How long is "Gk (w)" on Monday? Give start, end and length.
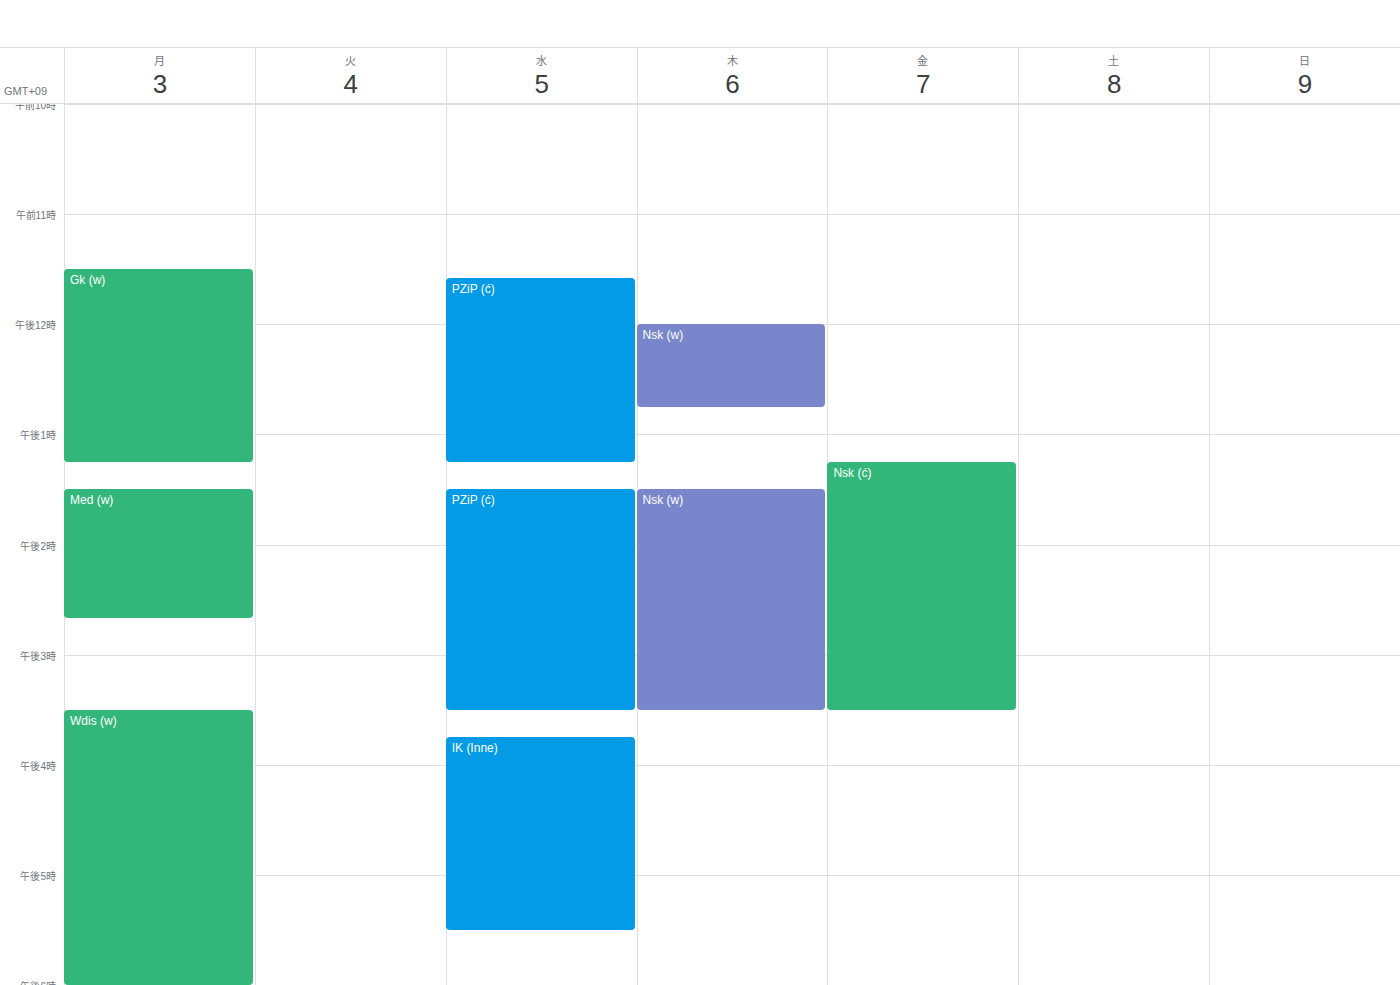
11:30 AM to 1:15 PM, 1 hour 45 minutes